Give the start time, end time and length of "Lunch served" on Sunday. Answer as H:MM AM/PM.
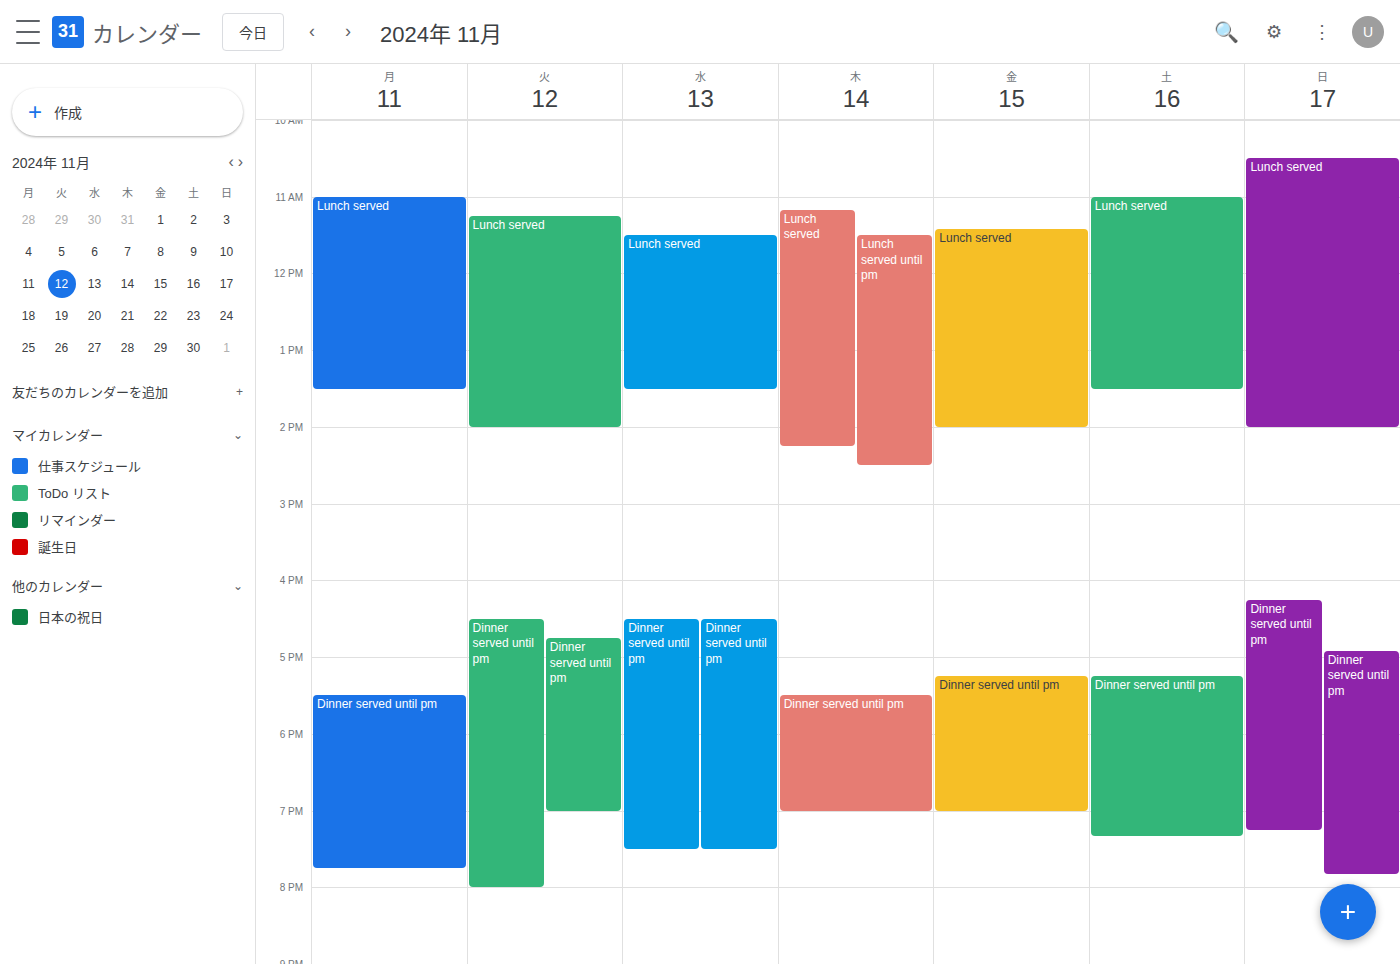
10:30 AM to 2:00 PM, 3 hours 30 minutes